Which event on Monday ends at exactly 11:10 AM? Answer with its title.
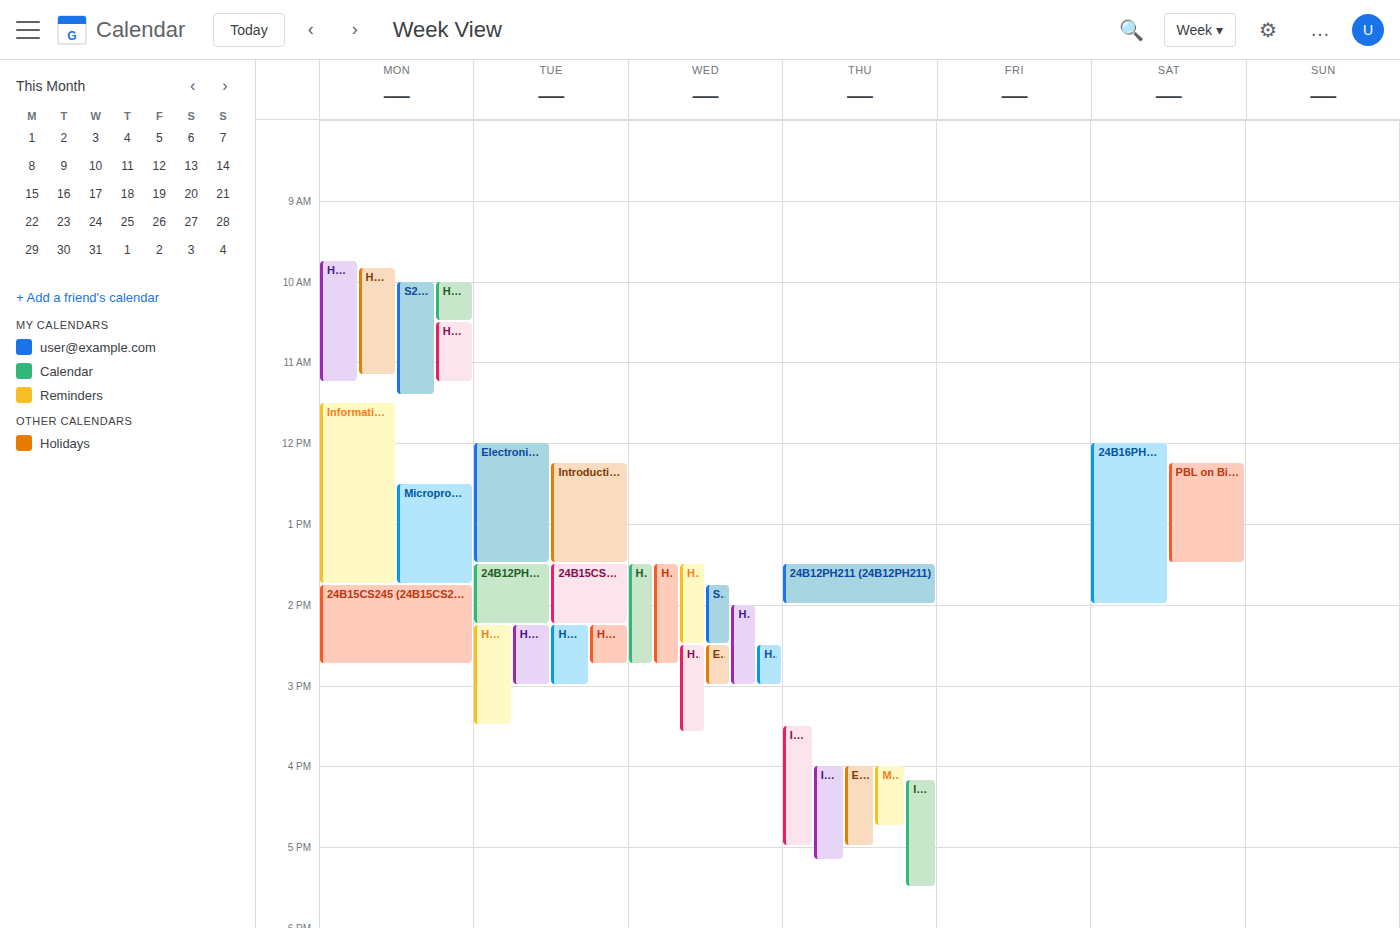
"HS212 (HS212)"